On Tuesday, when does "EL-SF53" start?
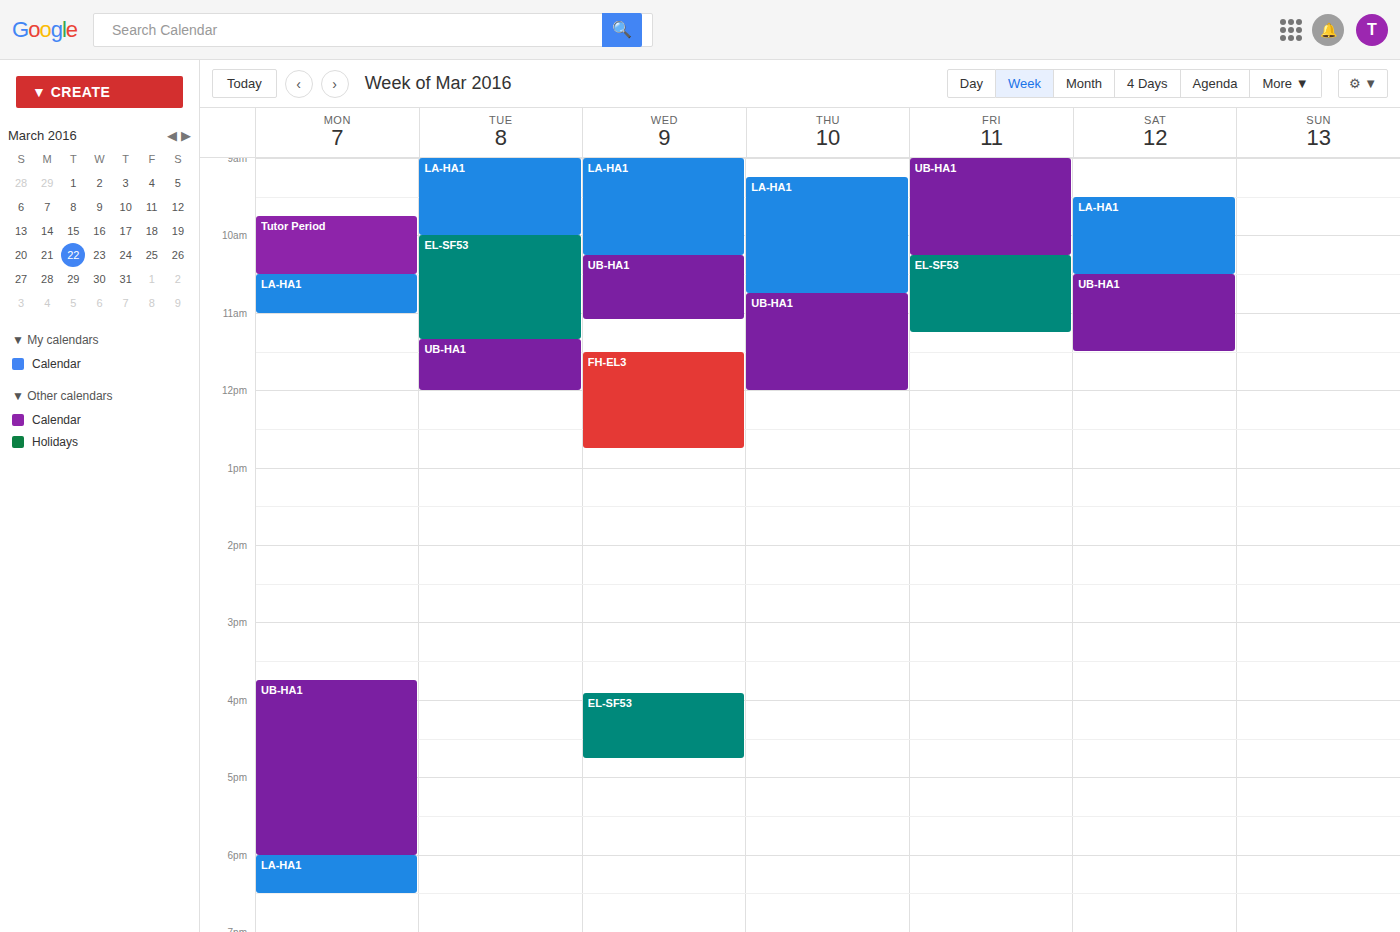
10:00 AM